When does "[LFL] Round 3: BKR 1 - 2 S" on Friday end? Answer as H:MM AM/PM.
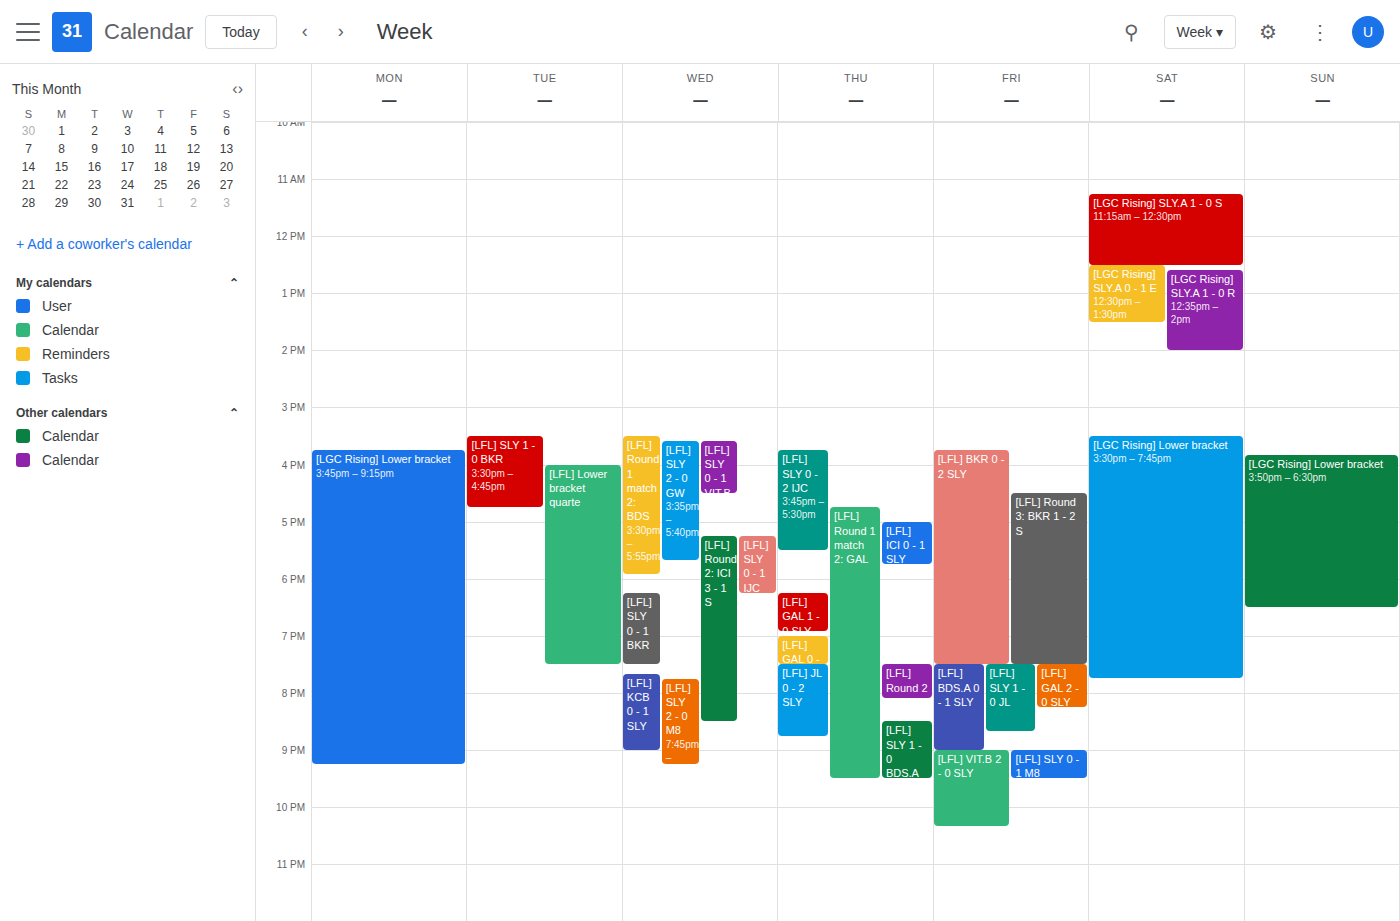
7:30 PM